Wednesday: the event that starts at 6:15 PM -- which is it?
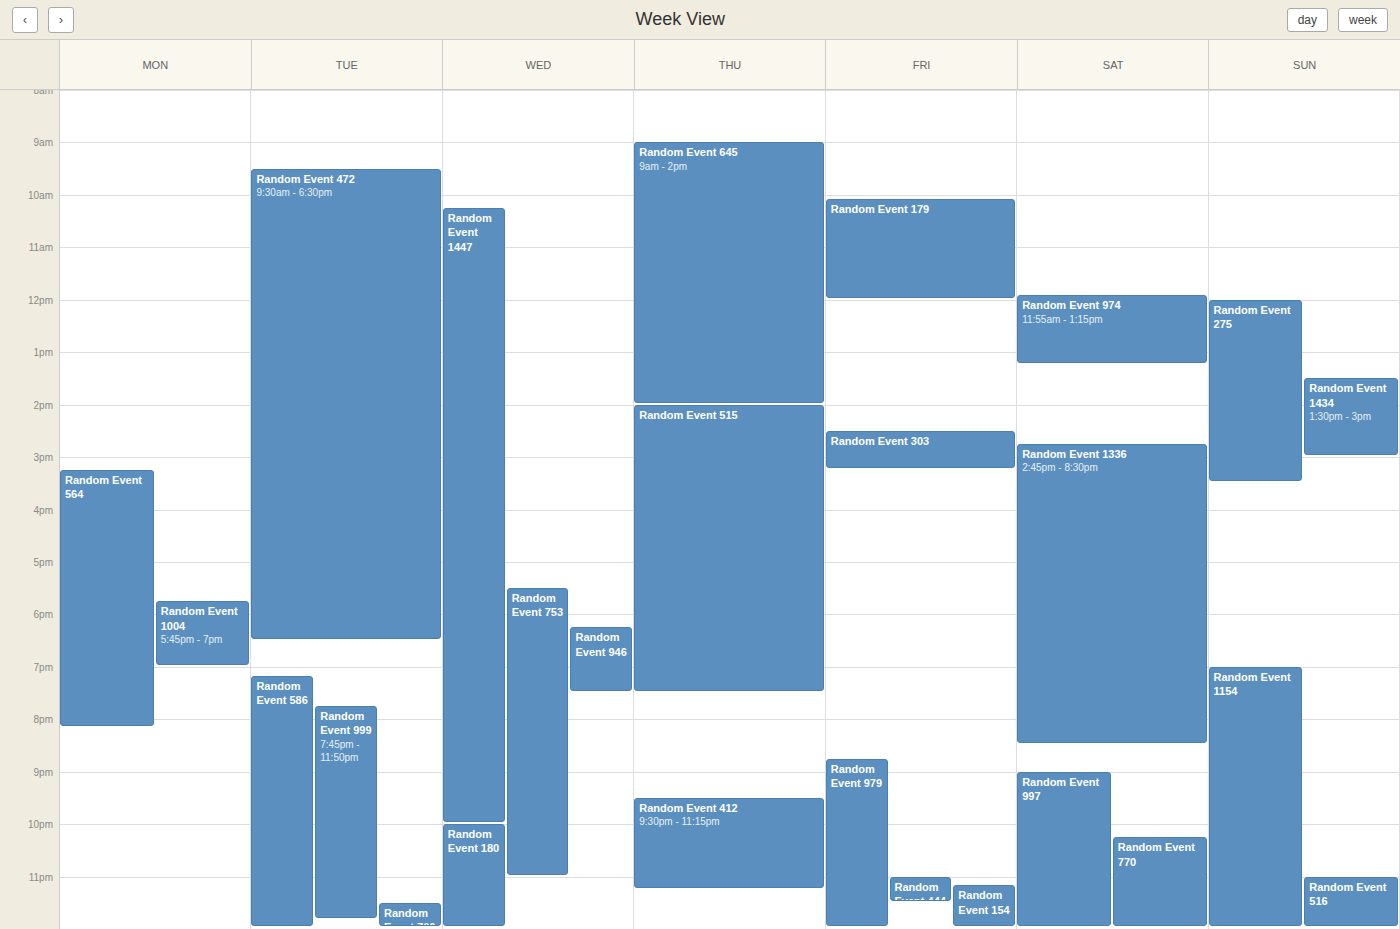
"Random Event 946"